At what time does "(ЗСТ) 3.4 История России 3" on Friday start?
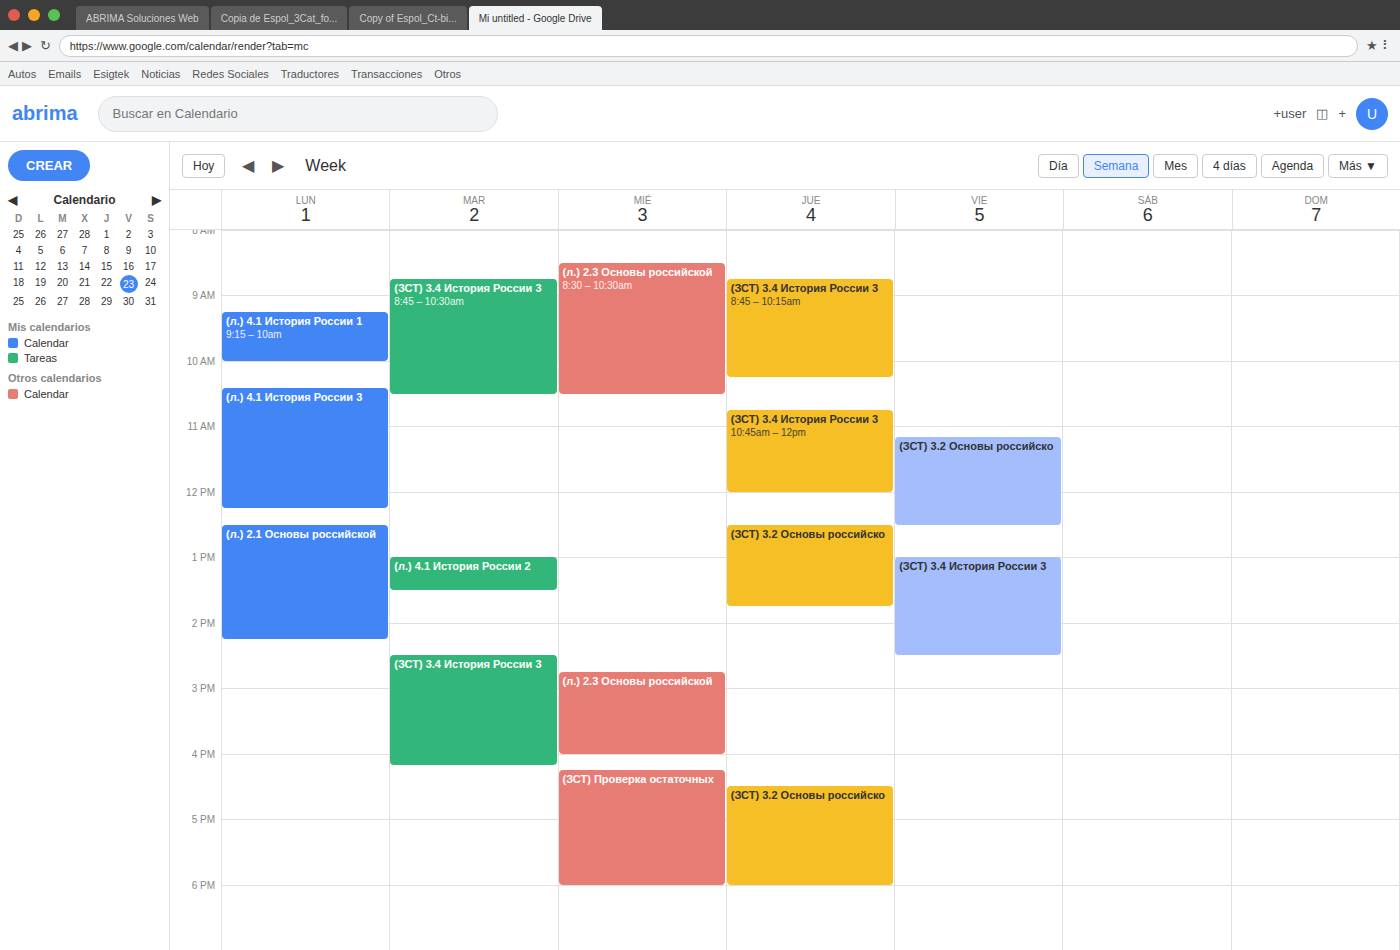
1:00 PM